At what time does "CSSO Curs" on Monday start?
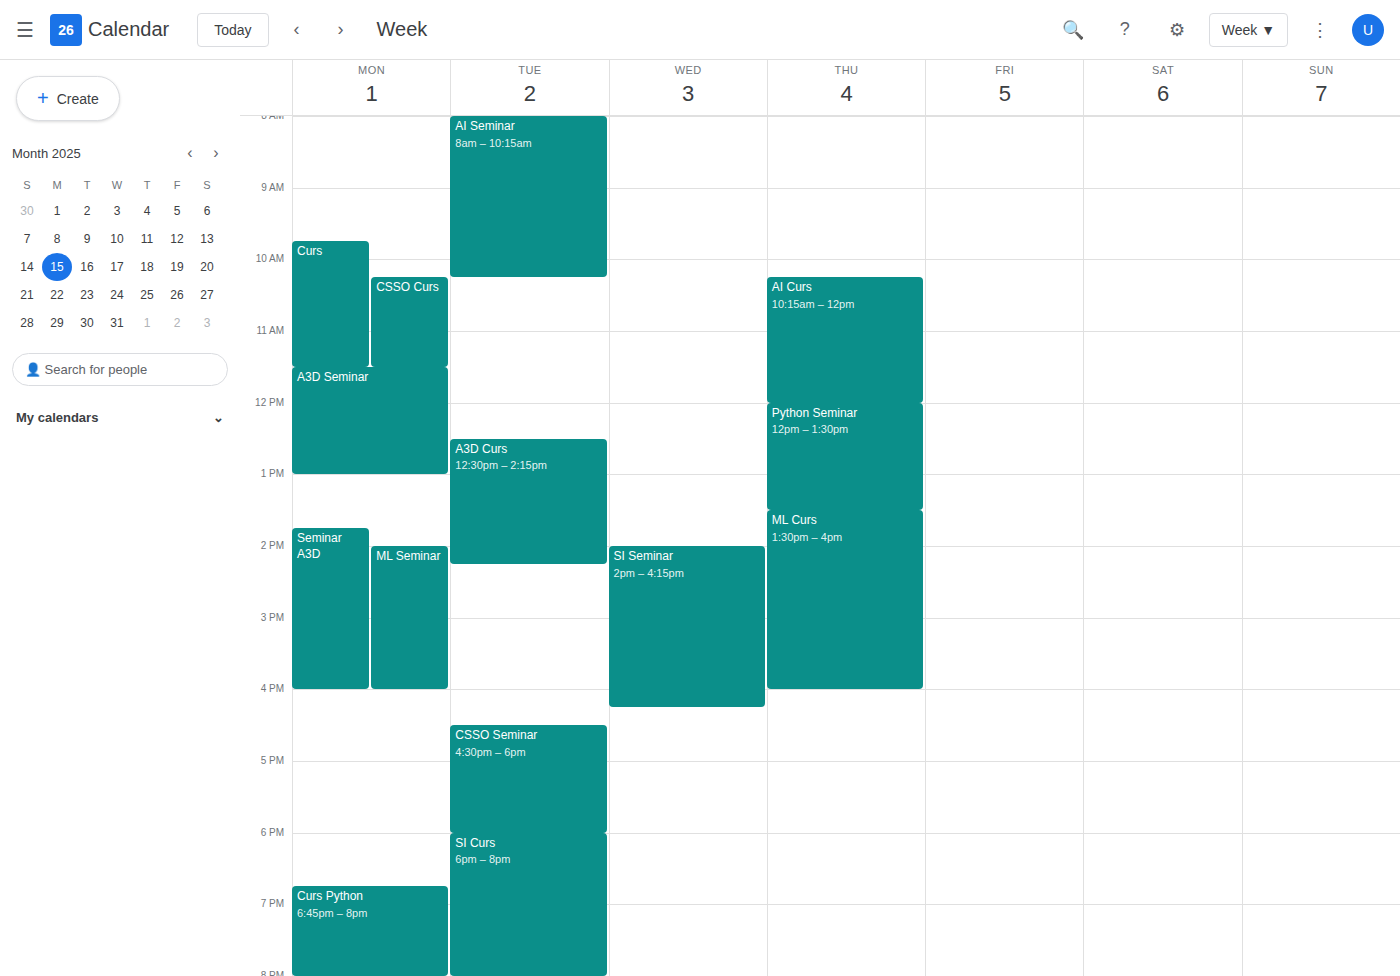
10:15 AM